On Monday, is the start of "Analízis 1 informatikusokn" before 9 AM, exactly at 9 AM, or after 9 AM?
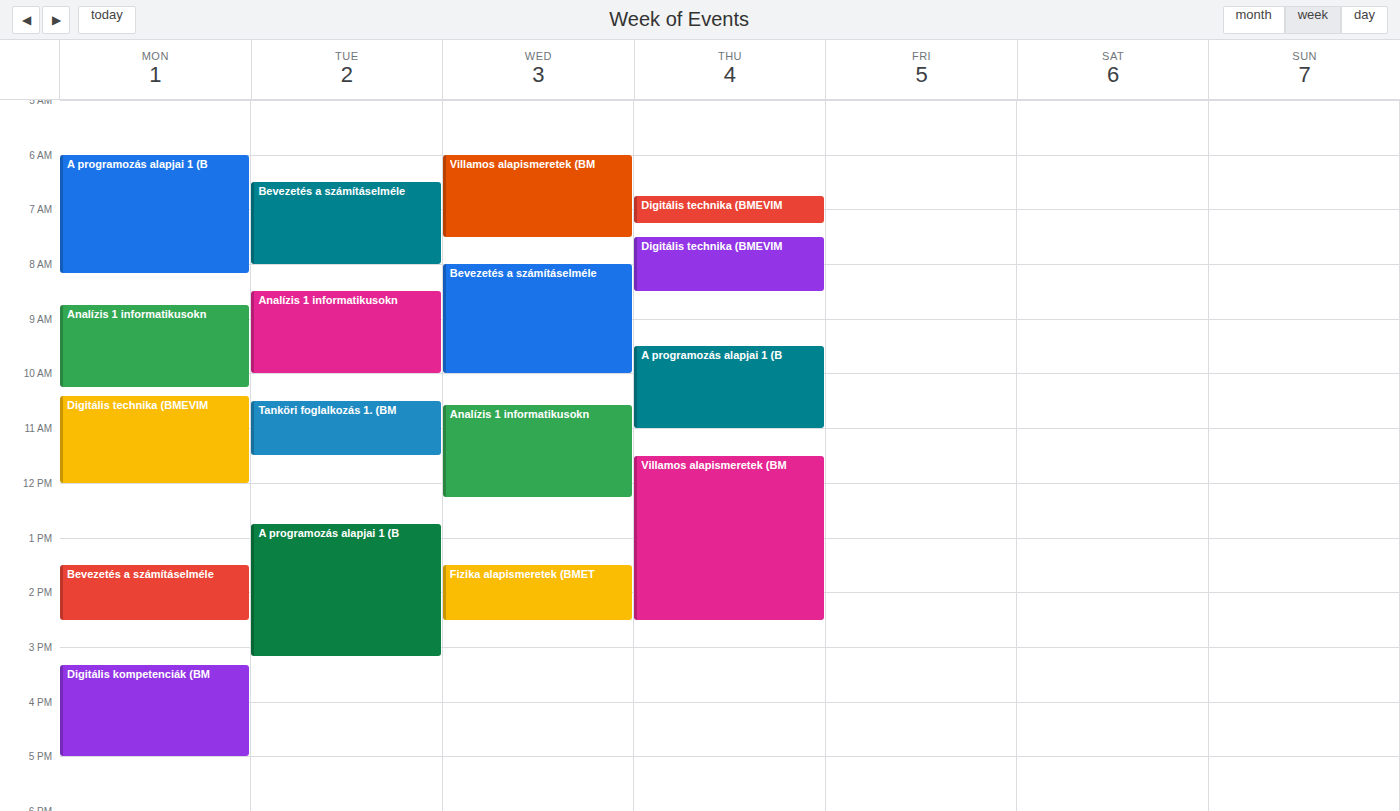
8:45 AM -- before 9 AM, 15 minutes above the 9 AM line.